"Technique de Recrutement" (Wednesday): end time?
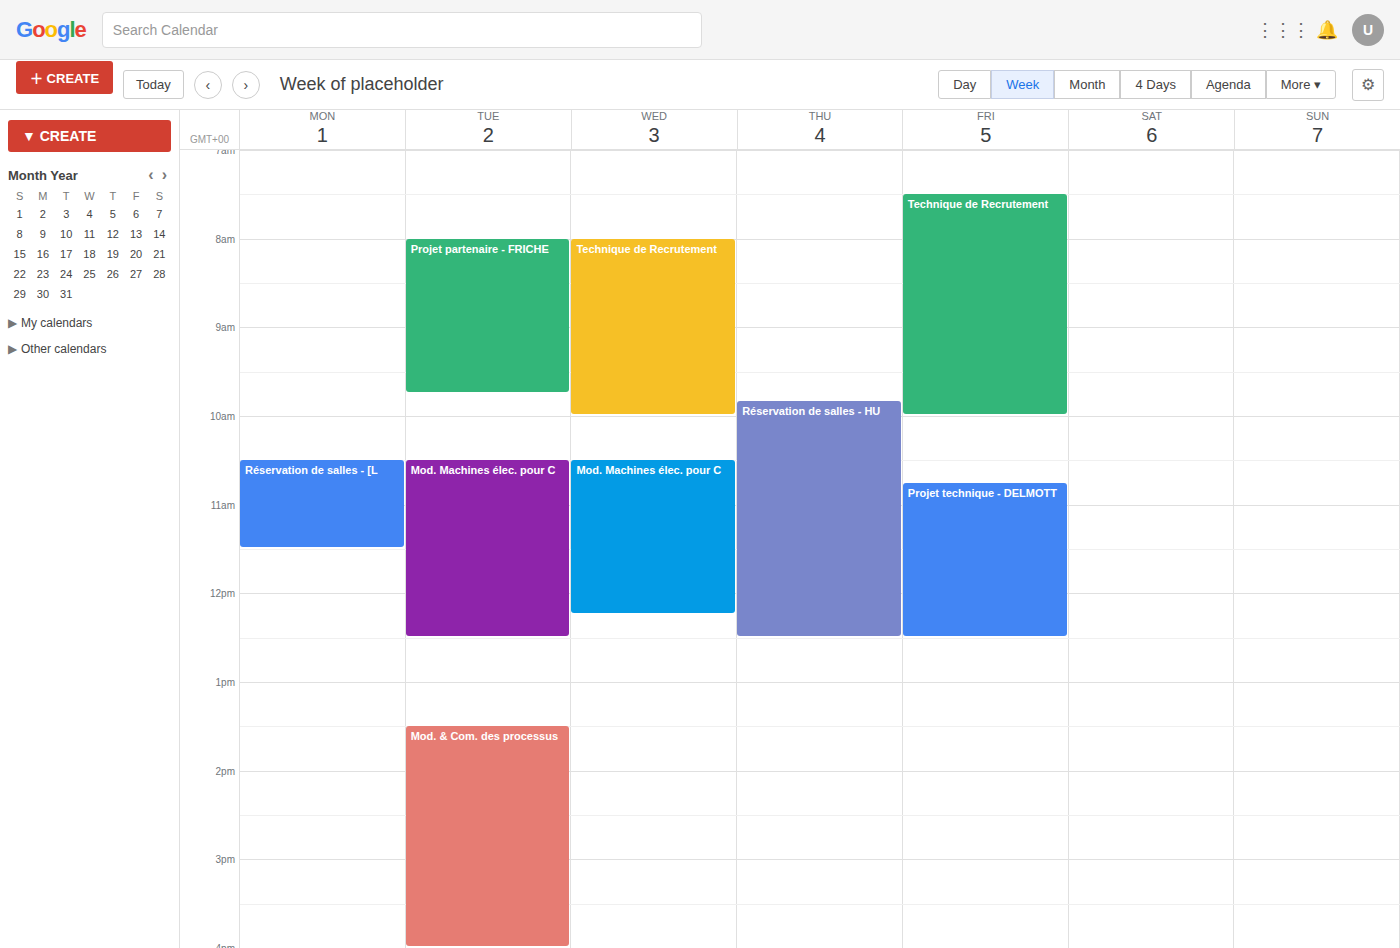
10:00 AM